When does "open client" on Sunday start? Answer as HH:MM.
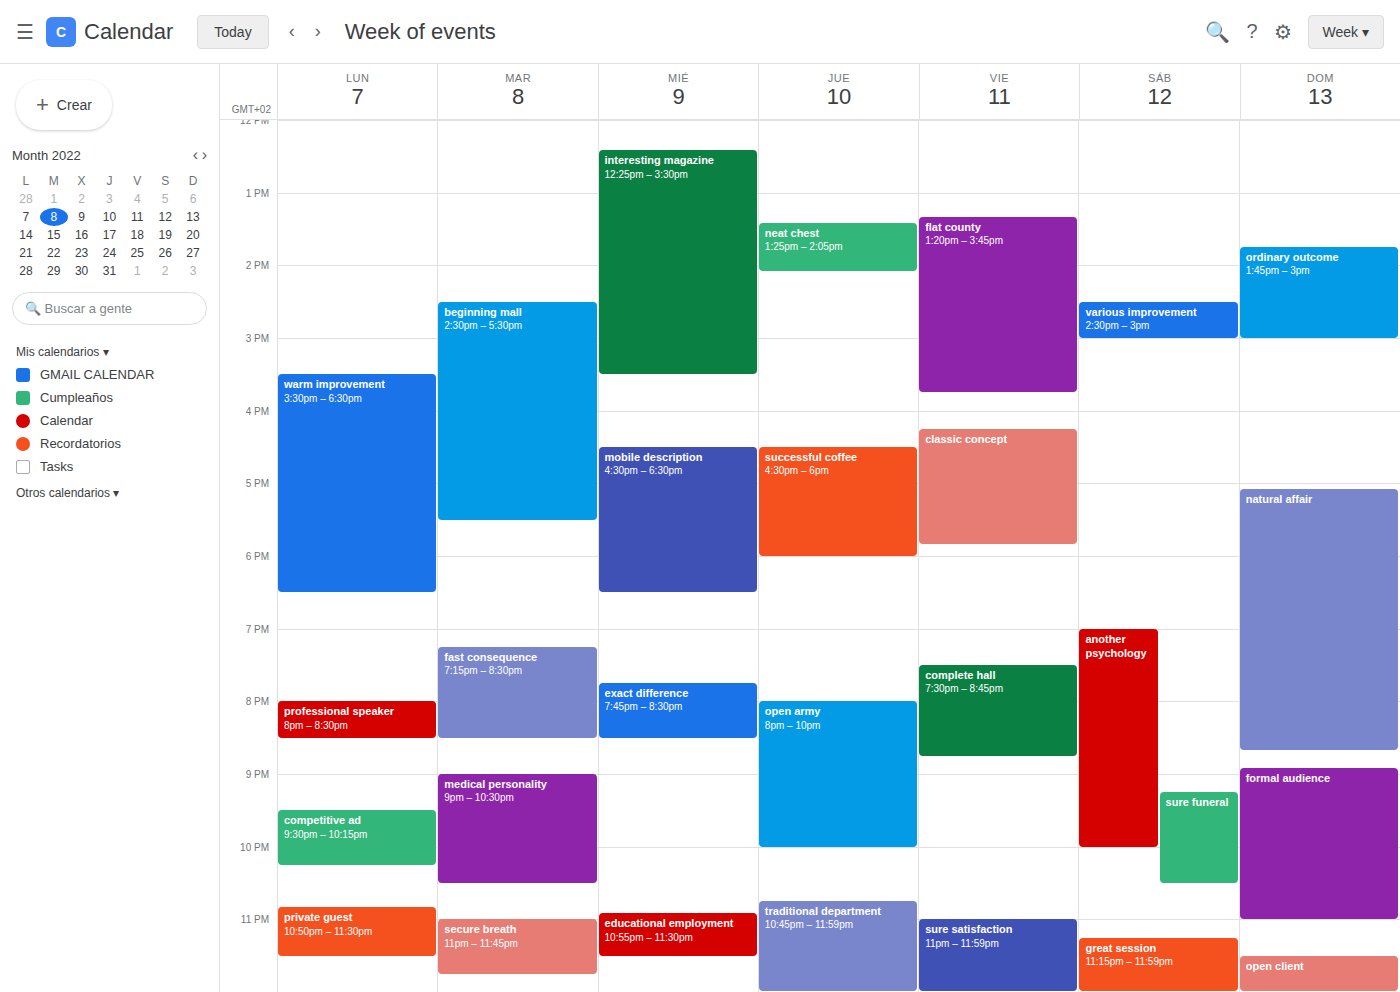
23:30